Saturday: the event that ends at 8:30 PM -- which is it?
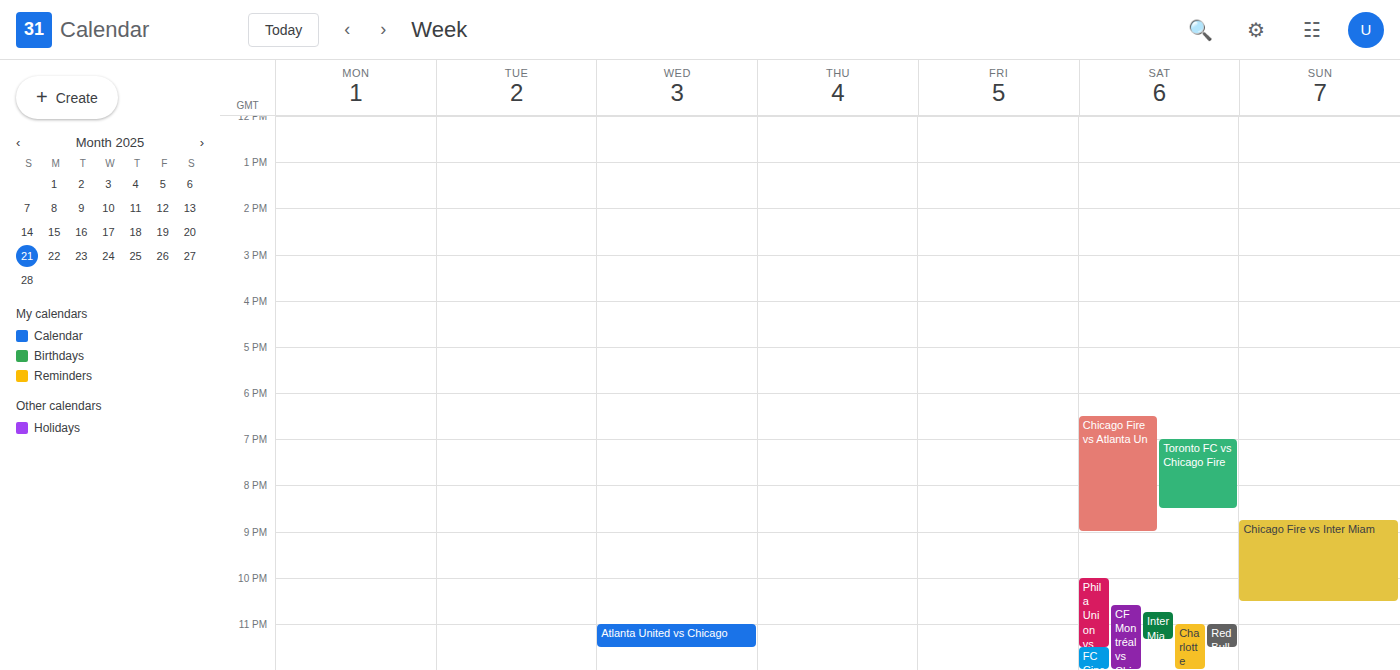
"Toronto FC vs Chicago Fire"